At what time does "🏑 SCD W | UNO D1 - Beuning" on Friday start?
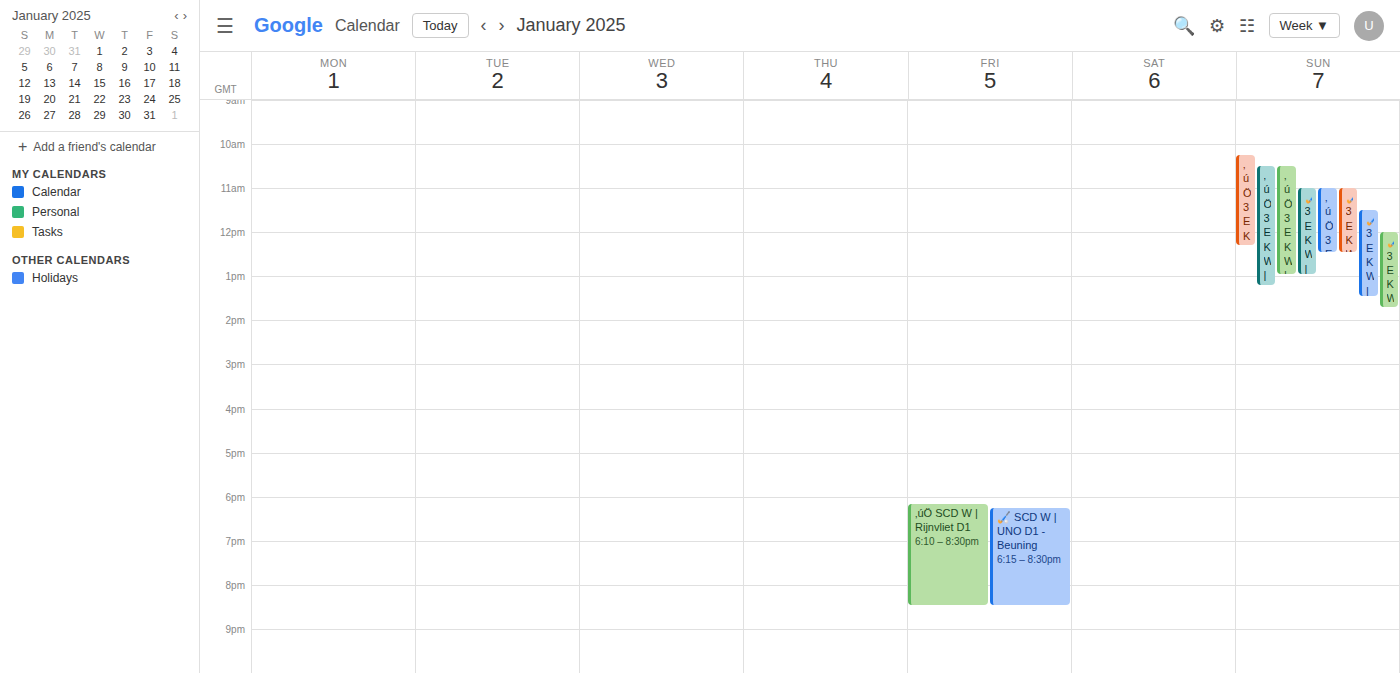
18:15